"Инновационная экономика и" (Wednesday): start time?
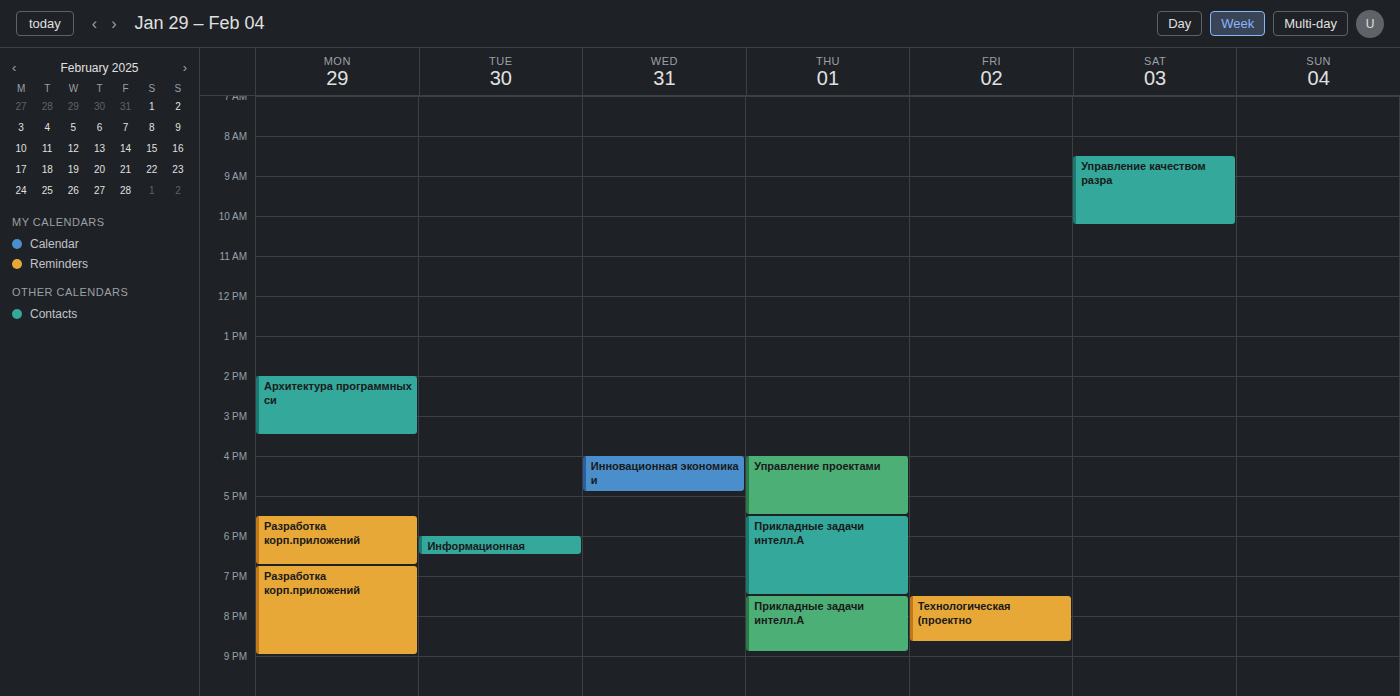
4:00 PM